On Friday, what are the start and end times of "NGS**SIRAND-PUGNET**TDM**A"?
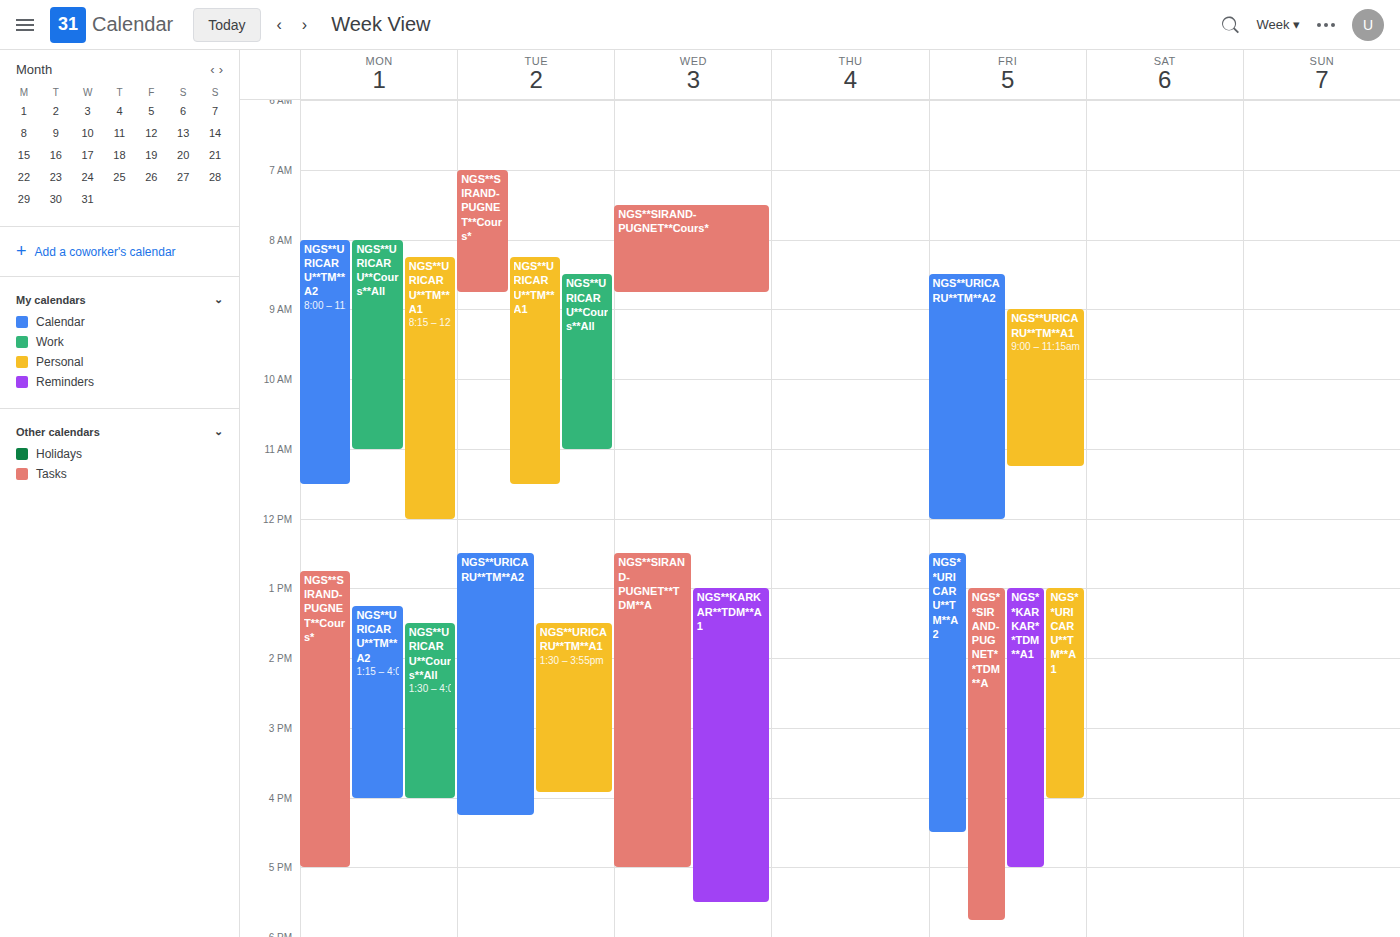
1:00 PM to 5:45 PM